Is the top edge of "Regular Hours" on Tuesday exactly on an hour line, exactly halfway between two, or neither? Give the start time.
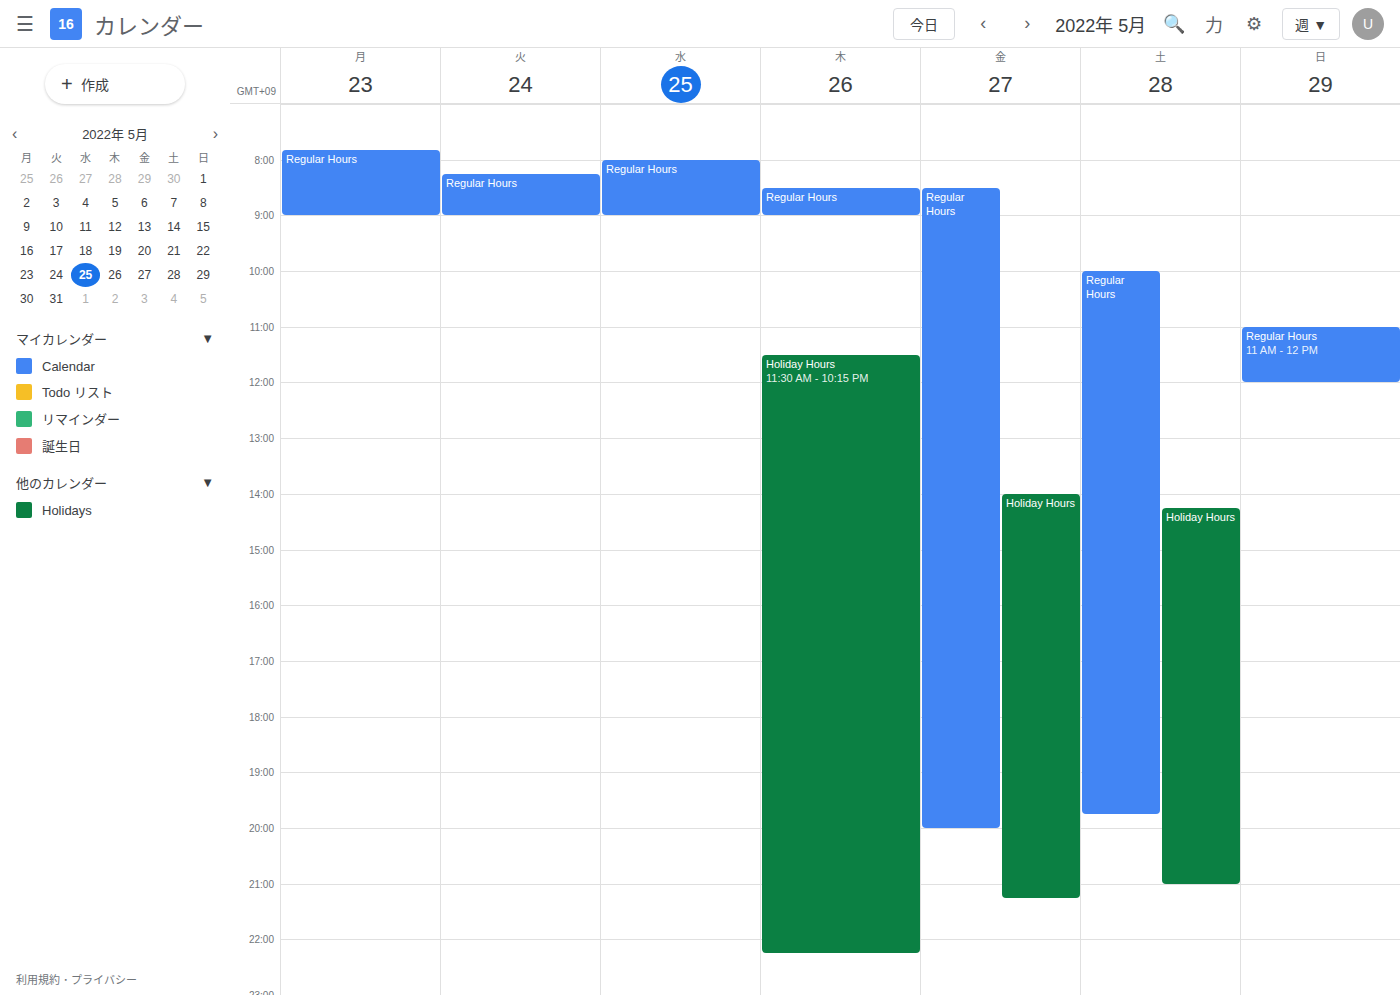
8:15 AM -- neither: a quarter of the way from the 8 AM line to the 9 AM line.